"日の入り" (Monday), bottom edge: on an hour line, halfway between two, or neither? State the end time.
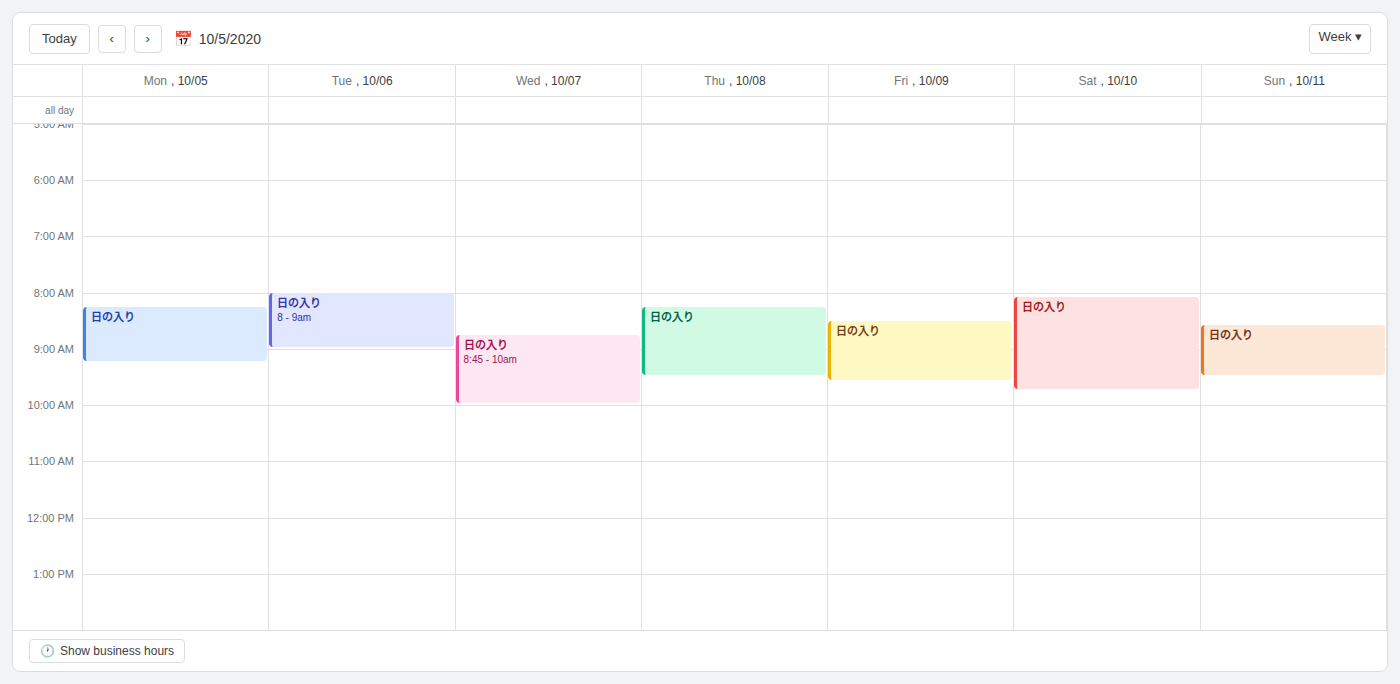
9:15 AM -- neither: a quarter of the way from the 9 AM line to the 10 AM line.